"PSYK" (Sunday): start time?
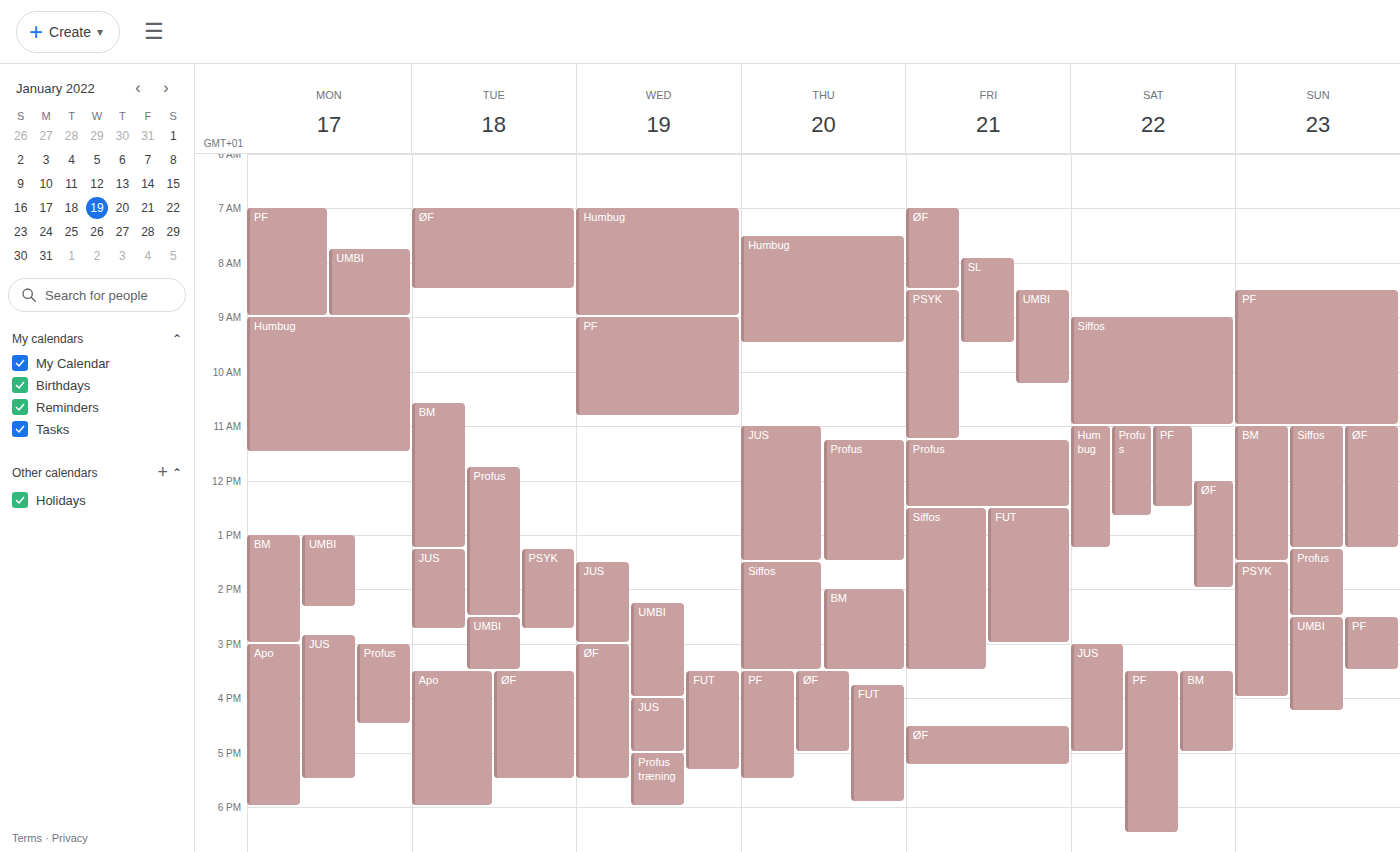
1:30 PM